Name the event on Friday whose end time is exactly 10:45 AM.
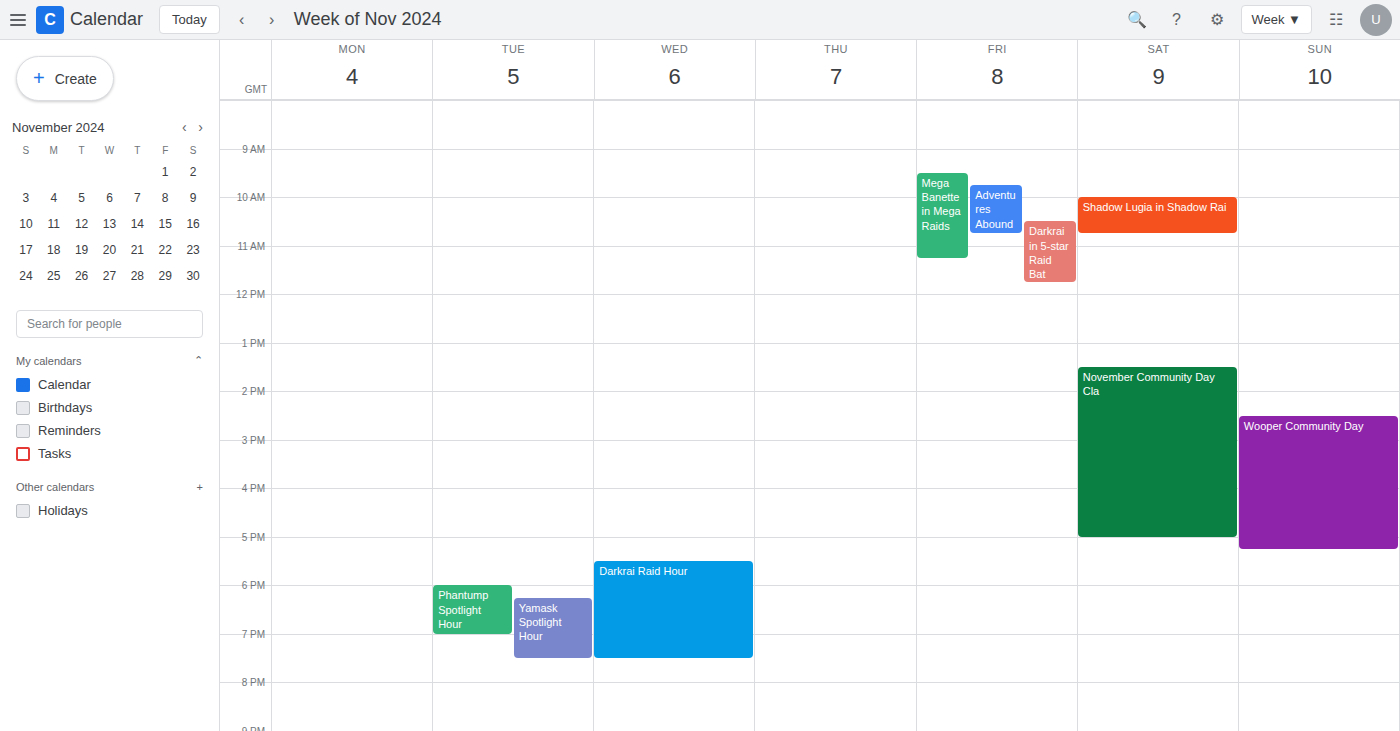
"Adventures Abound"